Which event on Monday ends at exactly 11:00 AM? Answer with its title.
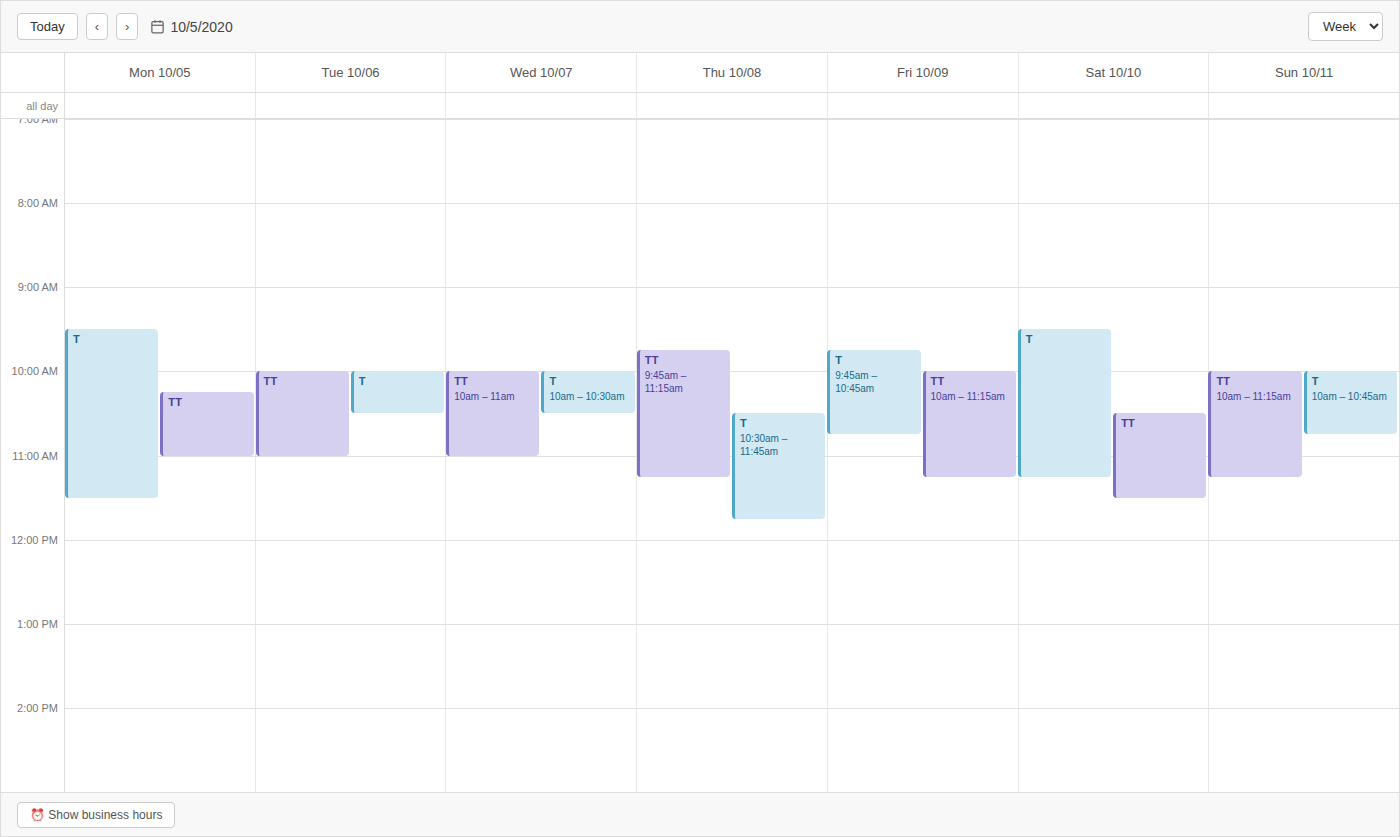
"tt"